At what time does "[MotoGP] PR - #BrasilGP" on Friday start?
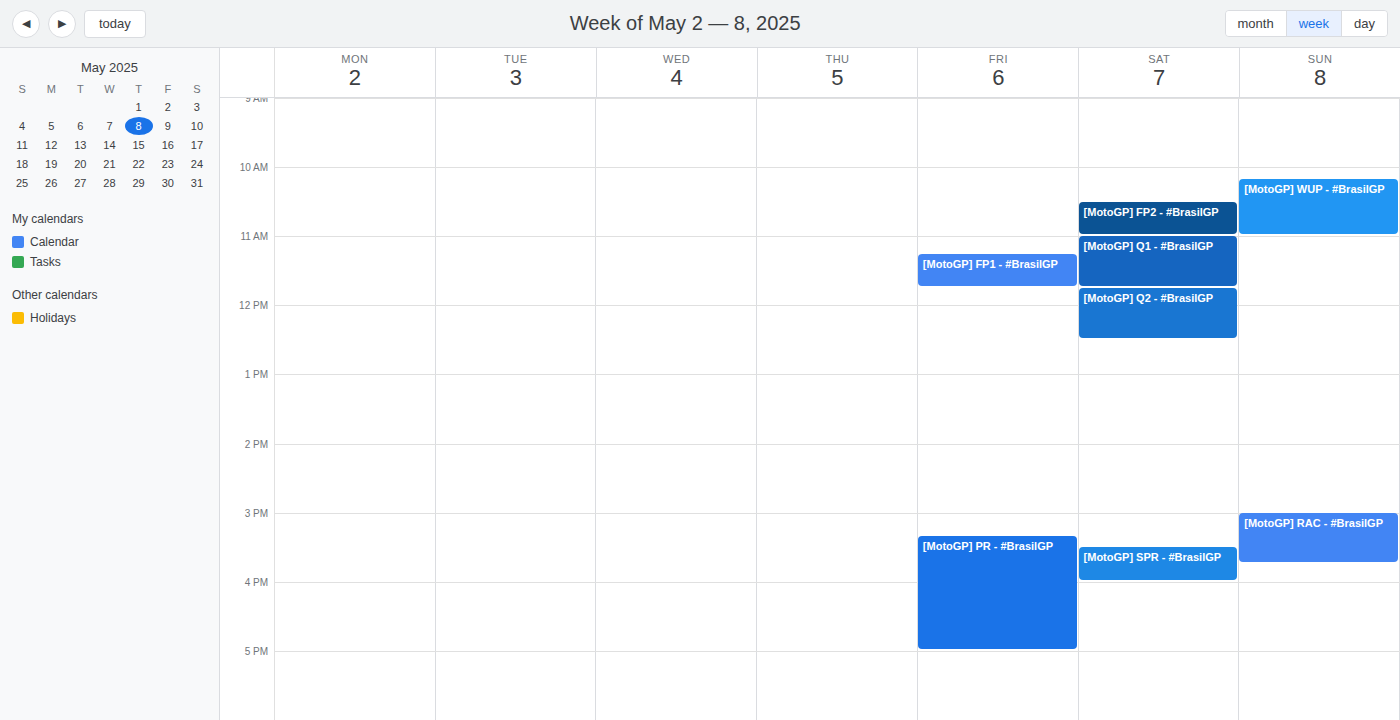
3:20 PM